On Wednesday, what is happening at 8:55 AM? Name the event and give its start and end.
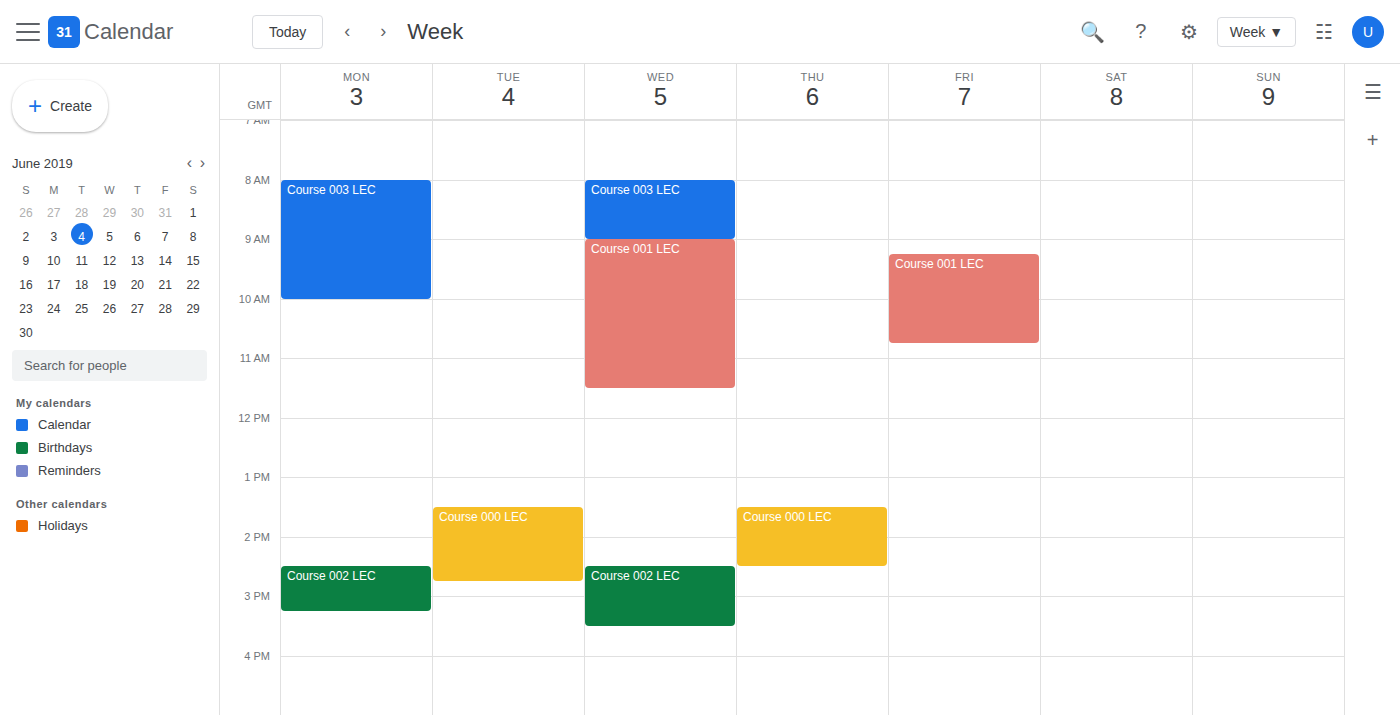
"Course 003 LEC", 8:00 AM to 9:00 AM